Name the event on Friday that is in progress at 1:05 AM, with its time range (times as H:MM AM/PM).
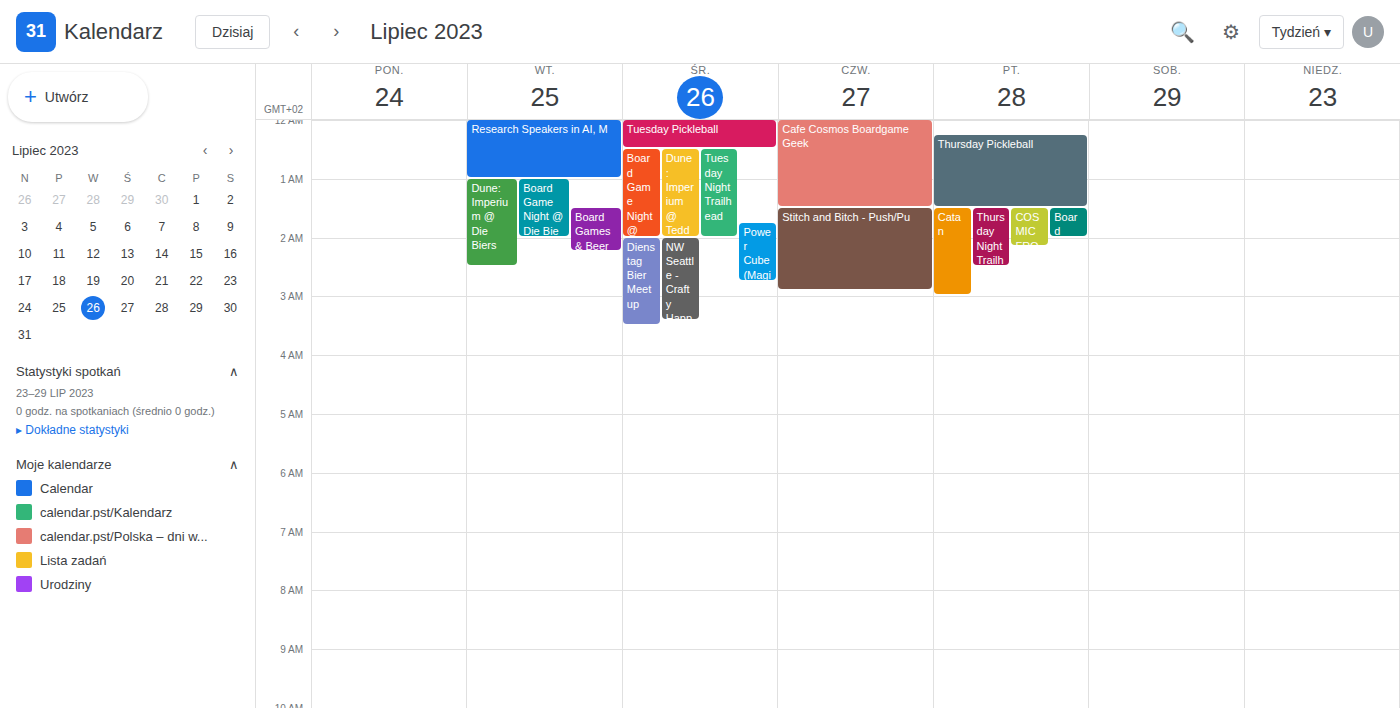
"Thursday Pickleball", 12:15 AM to 1:30 AM